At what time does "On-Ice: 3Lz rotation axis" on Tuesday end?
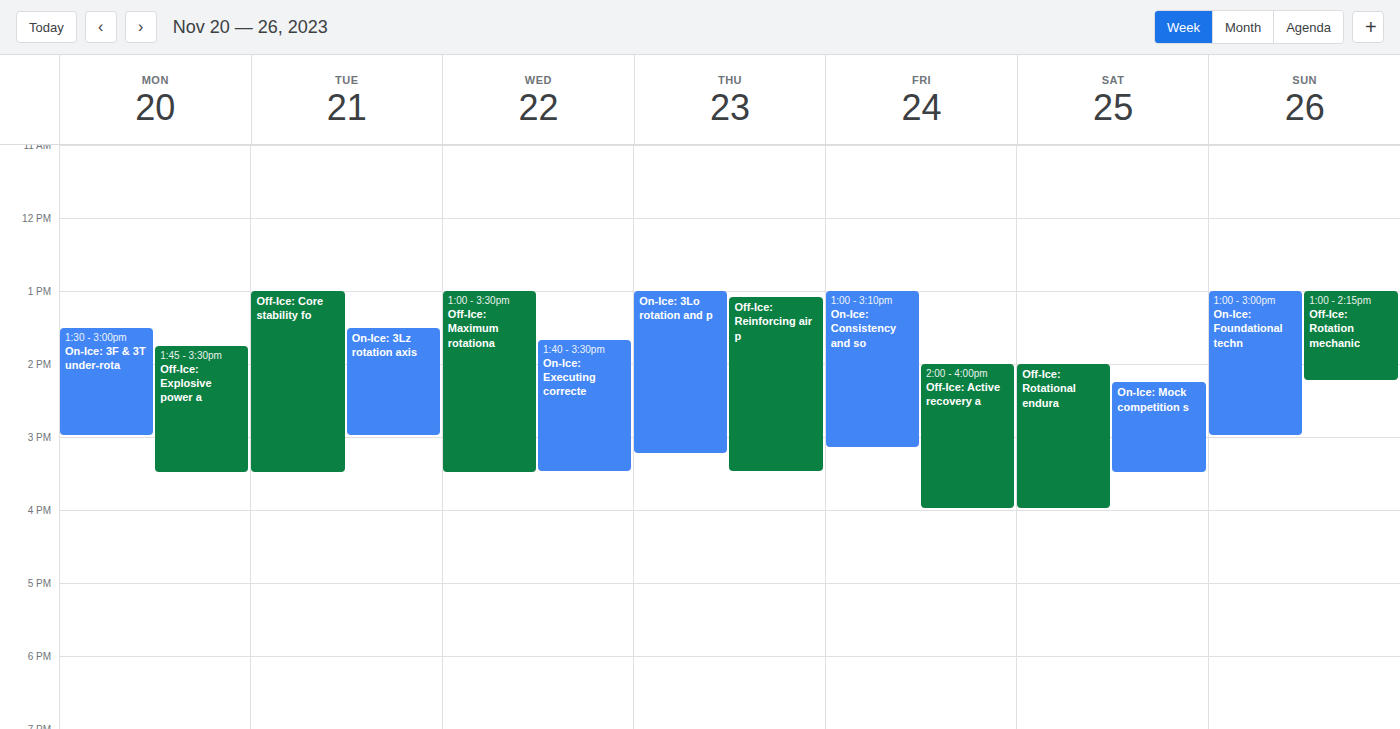
3:00 PM